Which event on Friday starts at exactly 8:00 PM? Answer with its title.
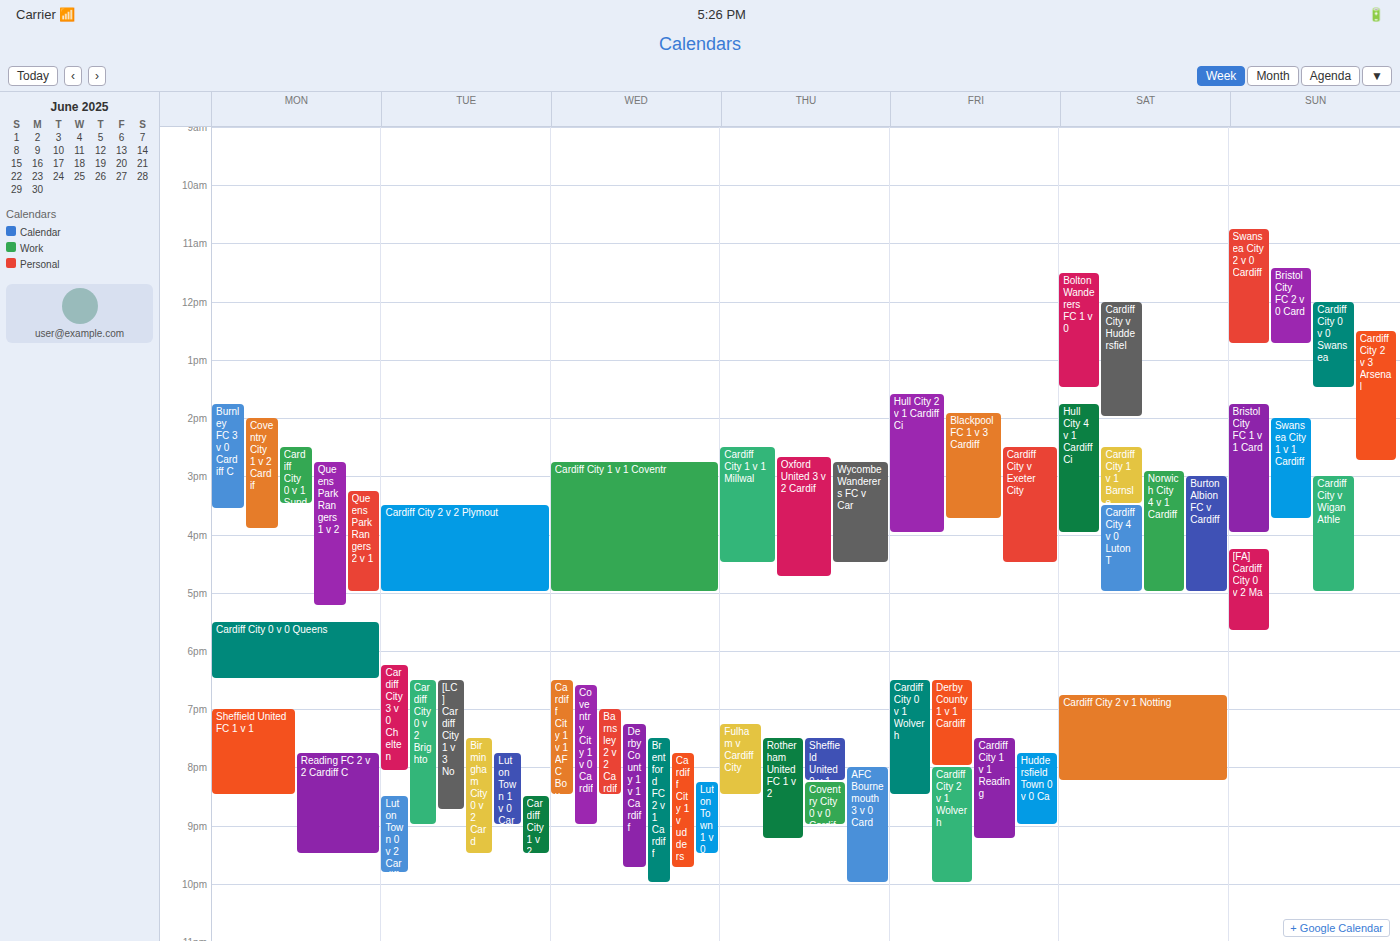
"Cardiff City 2 v 1 Wolverh"